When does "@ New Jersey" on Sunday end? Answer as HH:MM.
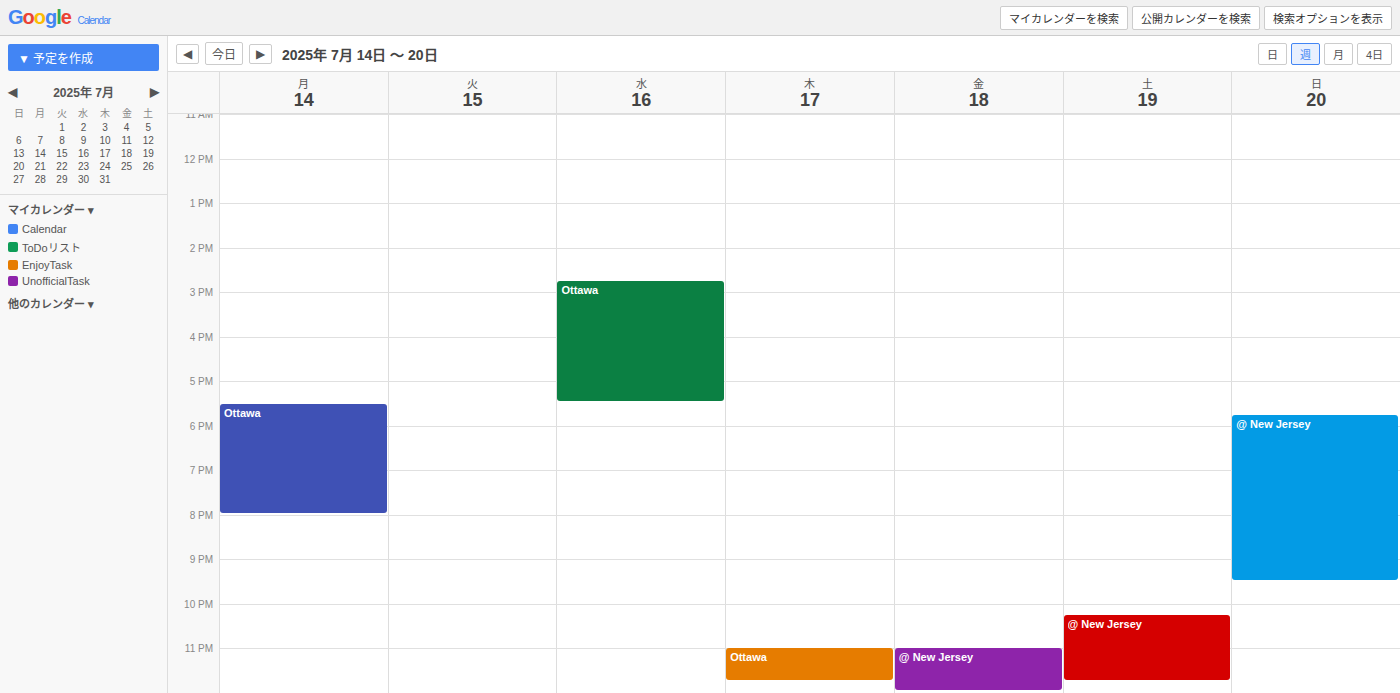
21:30